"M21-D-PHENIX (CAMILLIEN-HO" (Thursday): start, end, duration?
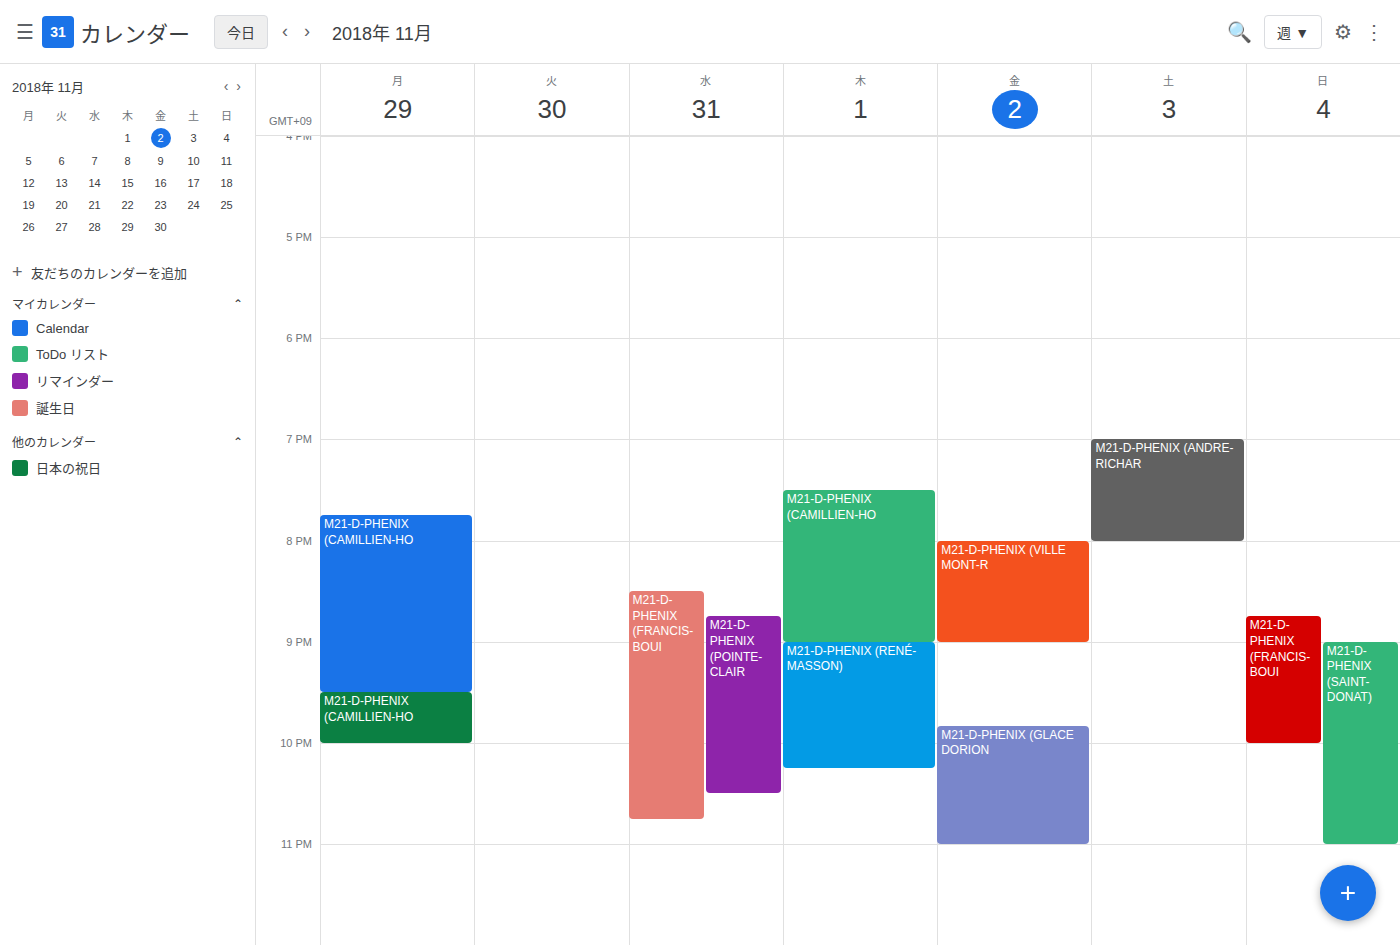
19:30 to 21:00, 1 hour 30 minutes